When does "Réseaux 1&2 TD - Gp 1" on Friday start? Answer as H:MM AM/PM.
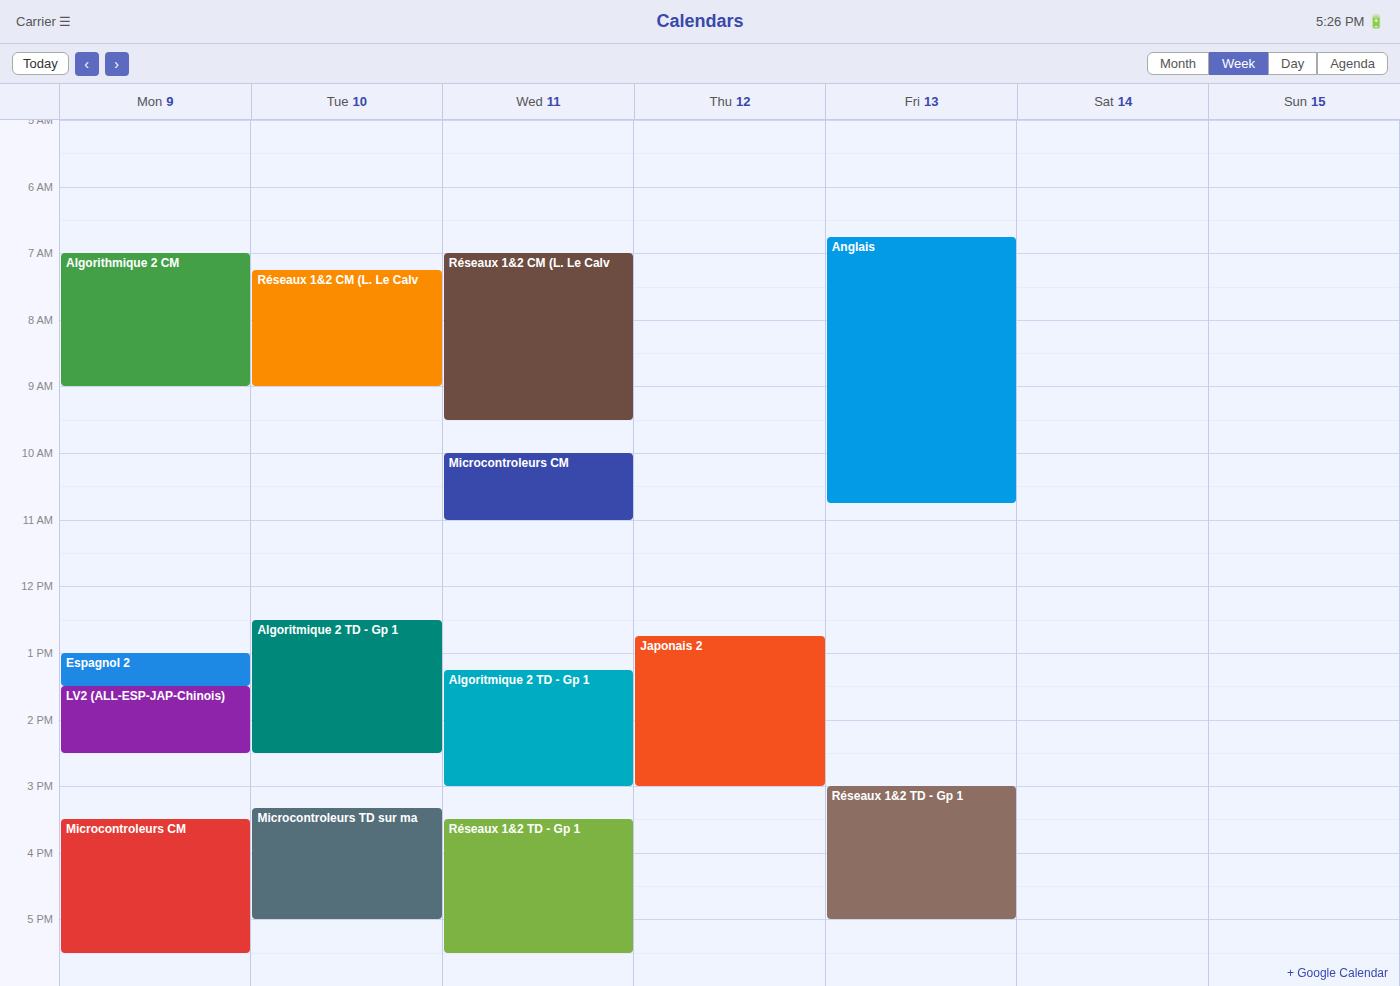
3:00 PM